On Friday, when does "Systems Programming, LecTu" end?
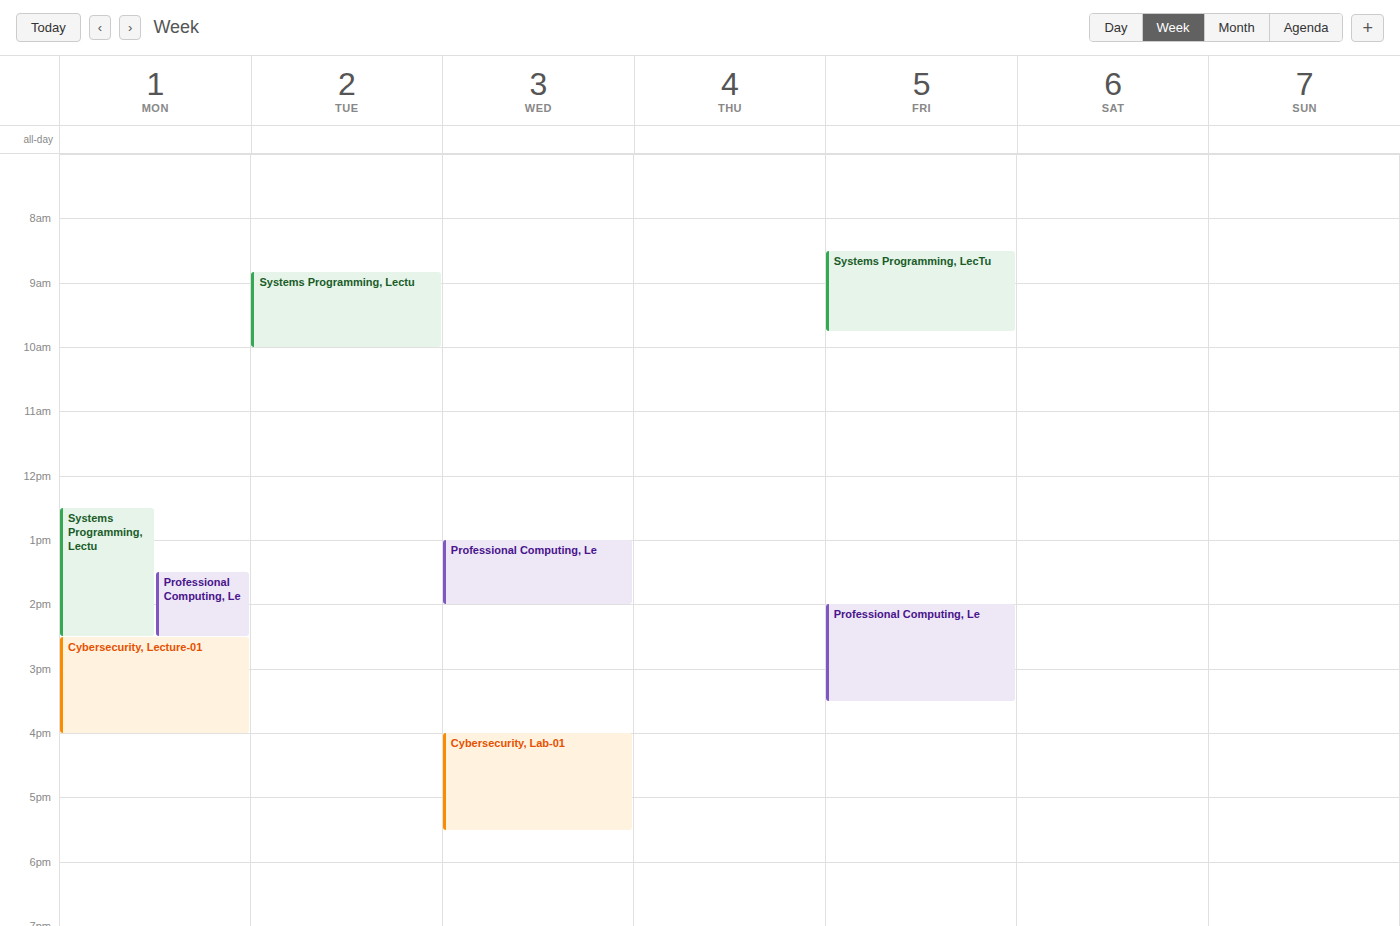
9:45 AM